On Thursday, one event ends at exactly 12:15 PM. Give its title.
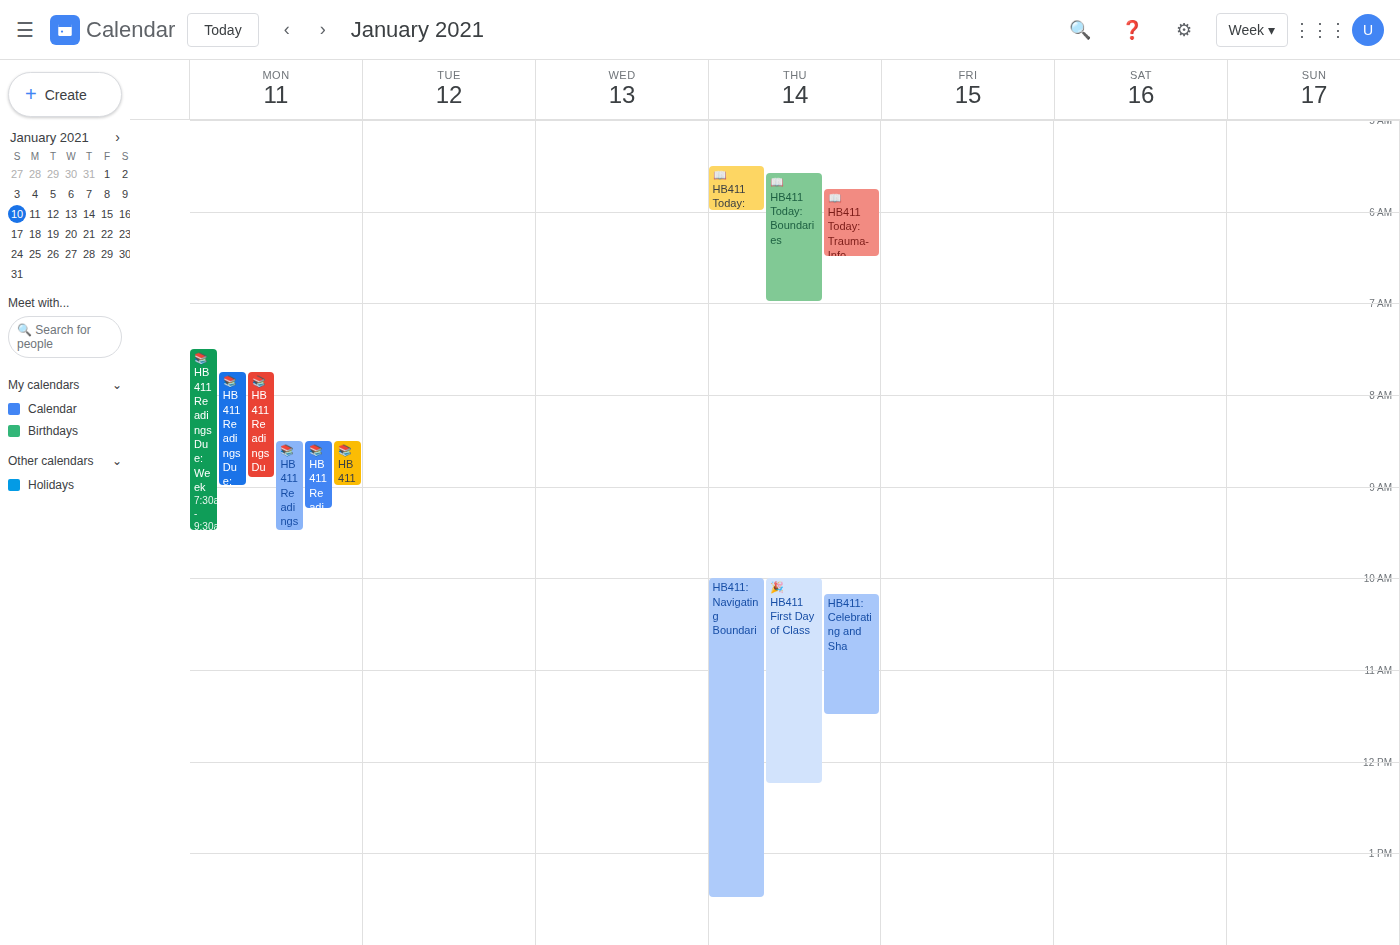
"🎉 HB411 First Day of Class"